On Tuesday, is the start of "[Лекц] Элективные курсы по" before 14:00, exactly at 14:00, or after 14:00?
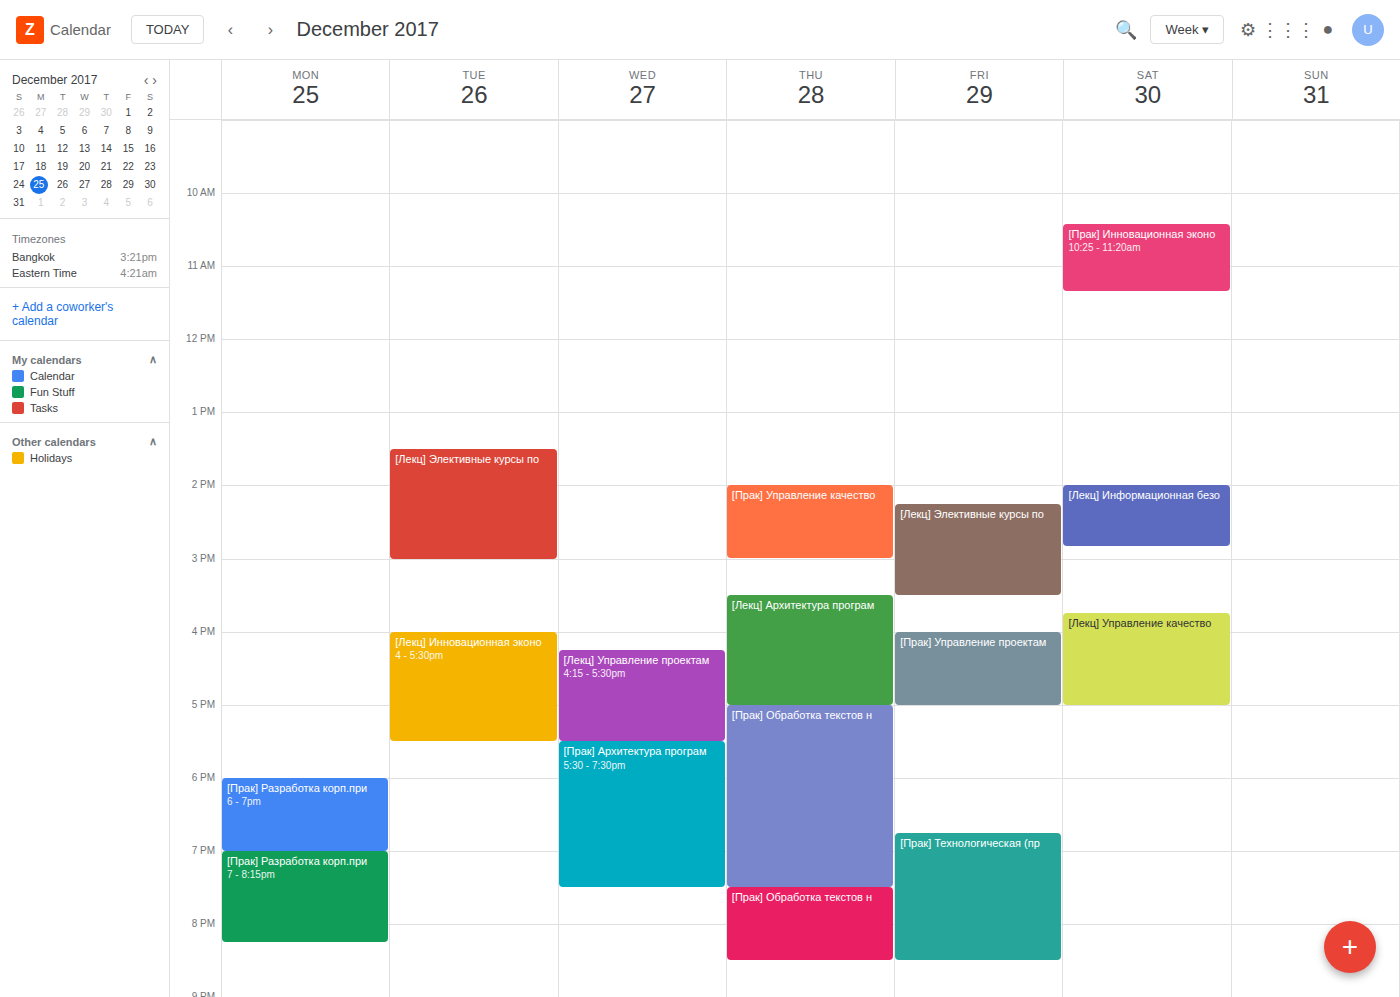
13:30 -- before 14:00, 30 minutes above the 14:00 line.